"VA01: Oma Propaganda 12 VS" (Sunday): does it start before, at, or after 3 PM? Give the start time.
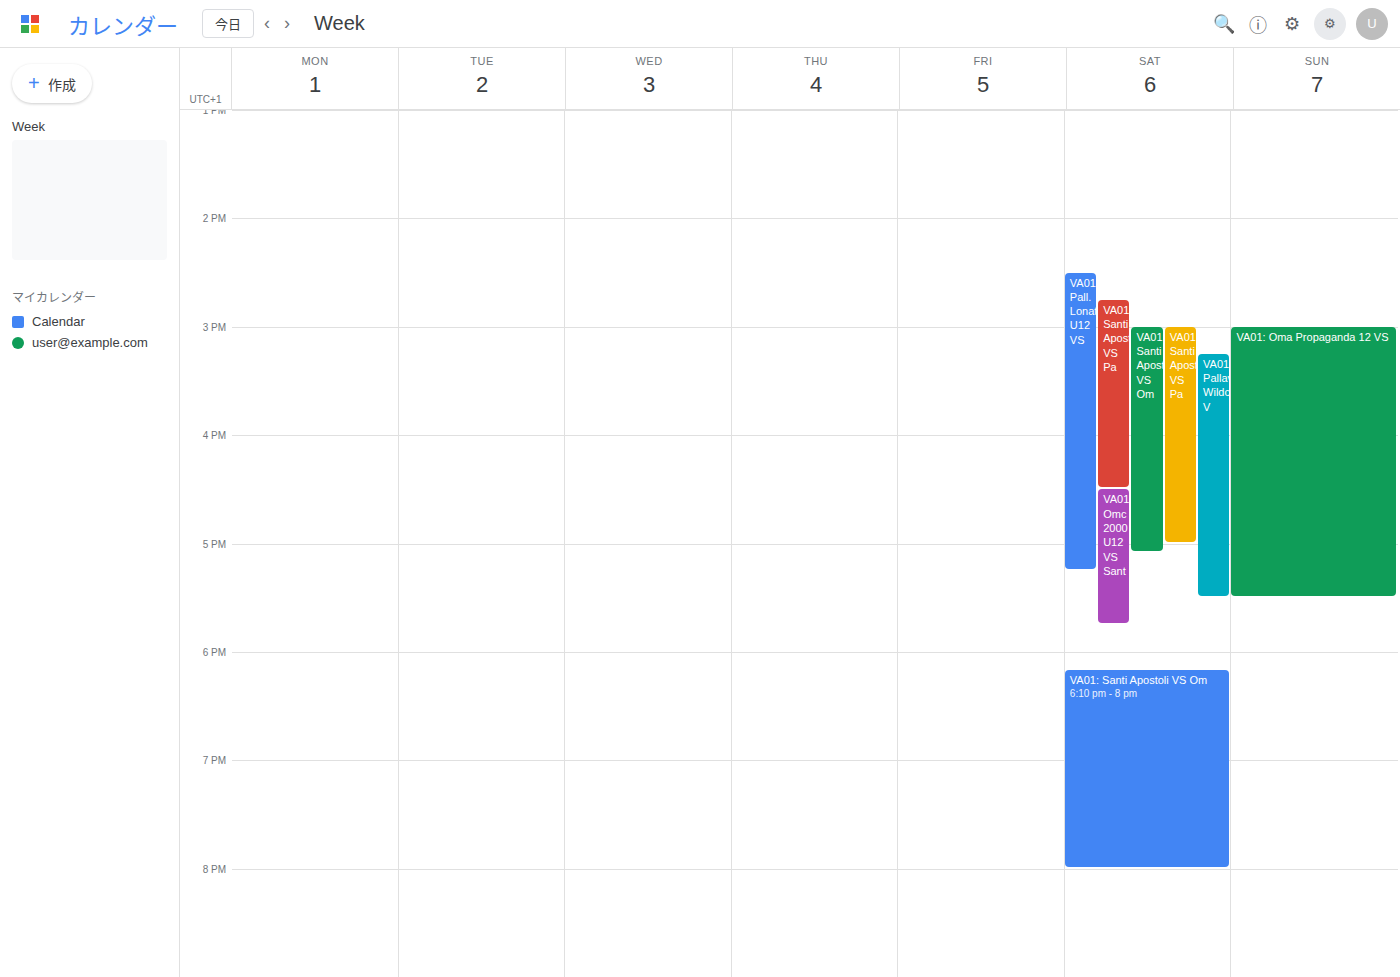
3:00 PM -- exactly at 3 PM, on the 3 PM line.